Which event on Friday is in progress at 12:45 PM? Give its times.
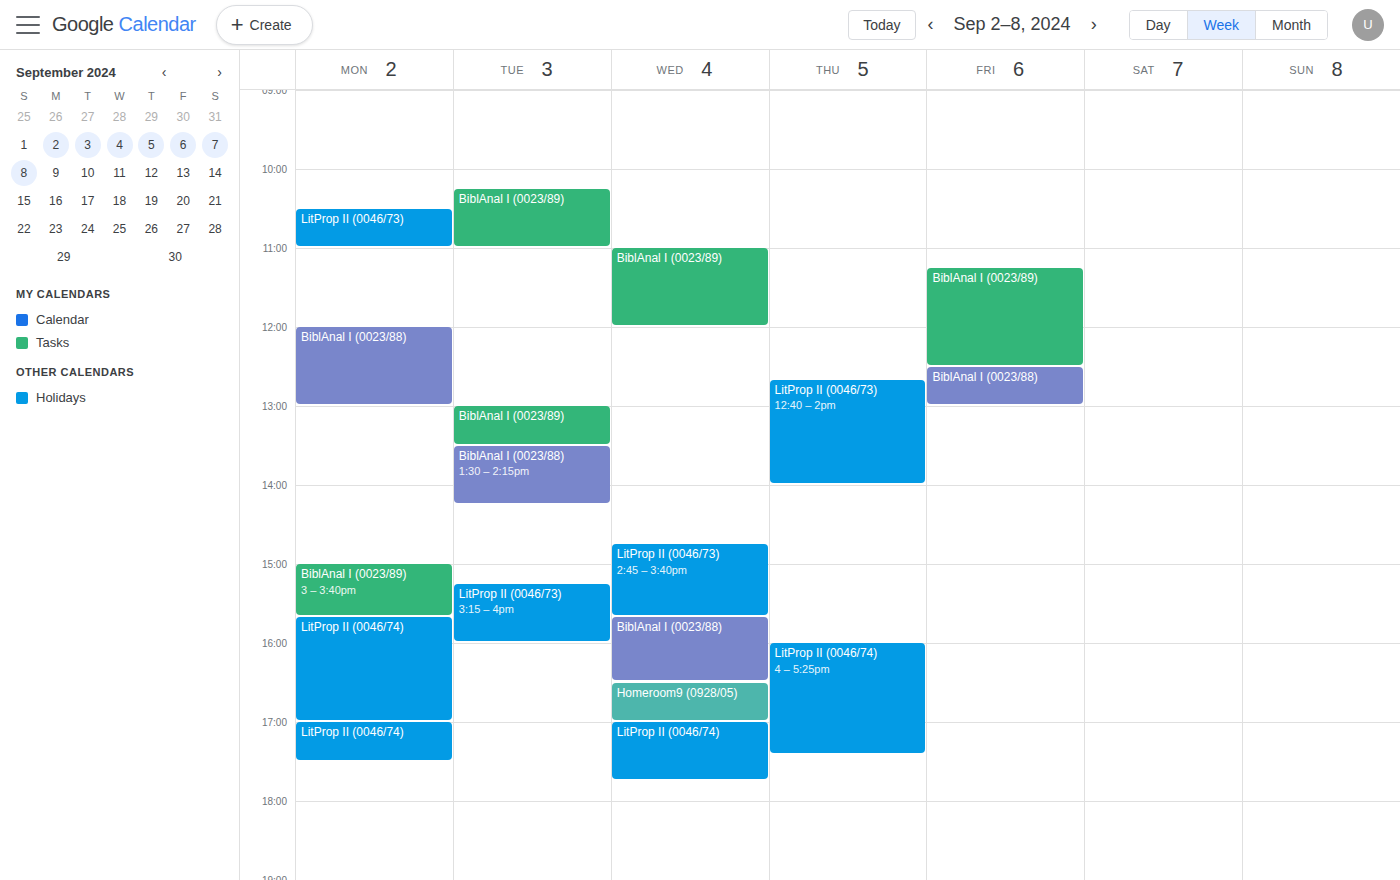
"BiblAnal I (0023/88)", 12:30 PM to 1:00 PM